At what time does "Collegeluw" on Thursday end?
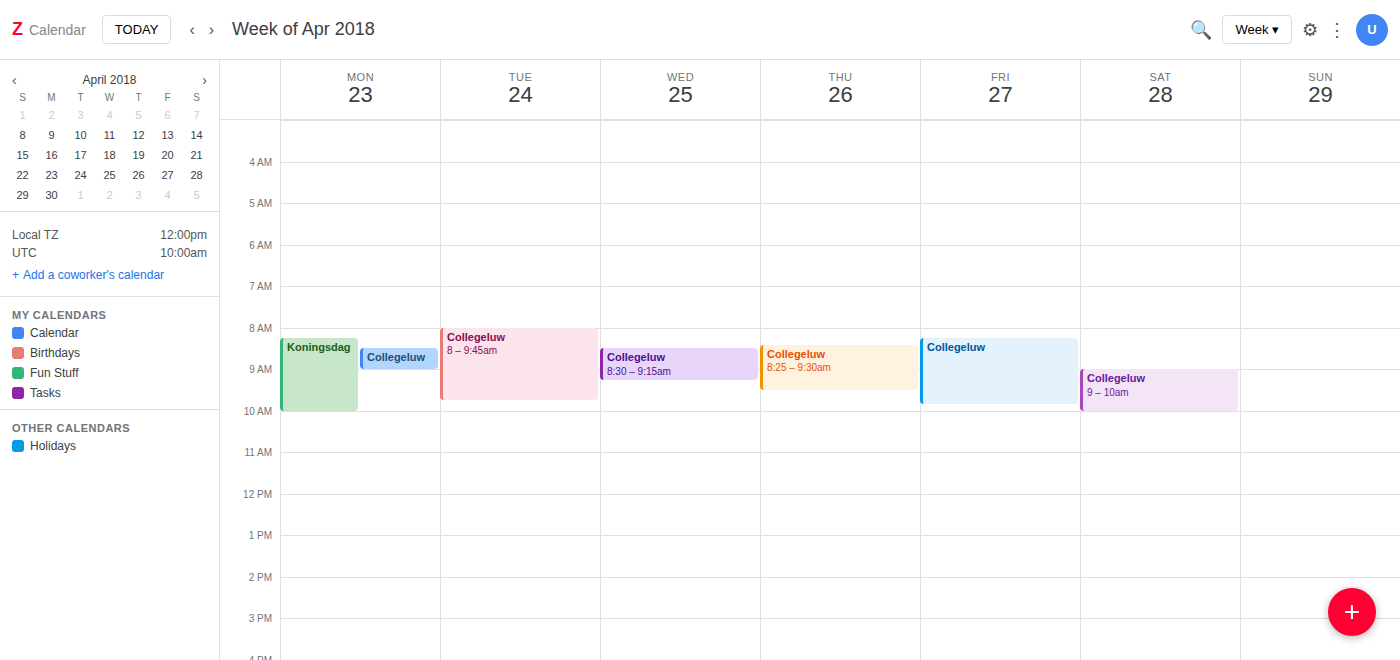
09:30